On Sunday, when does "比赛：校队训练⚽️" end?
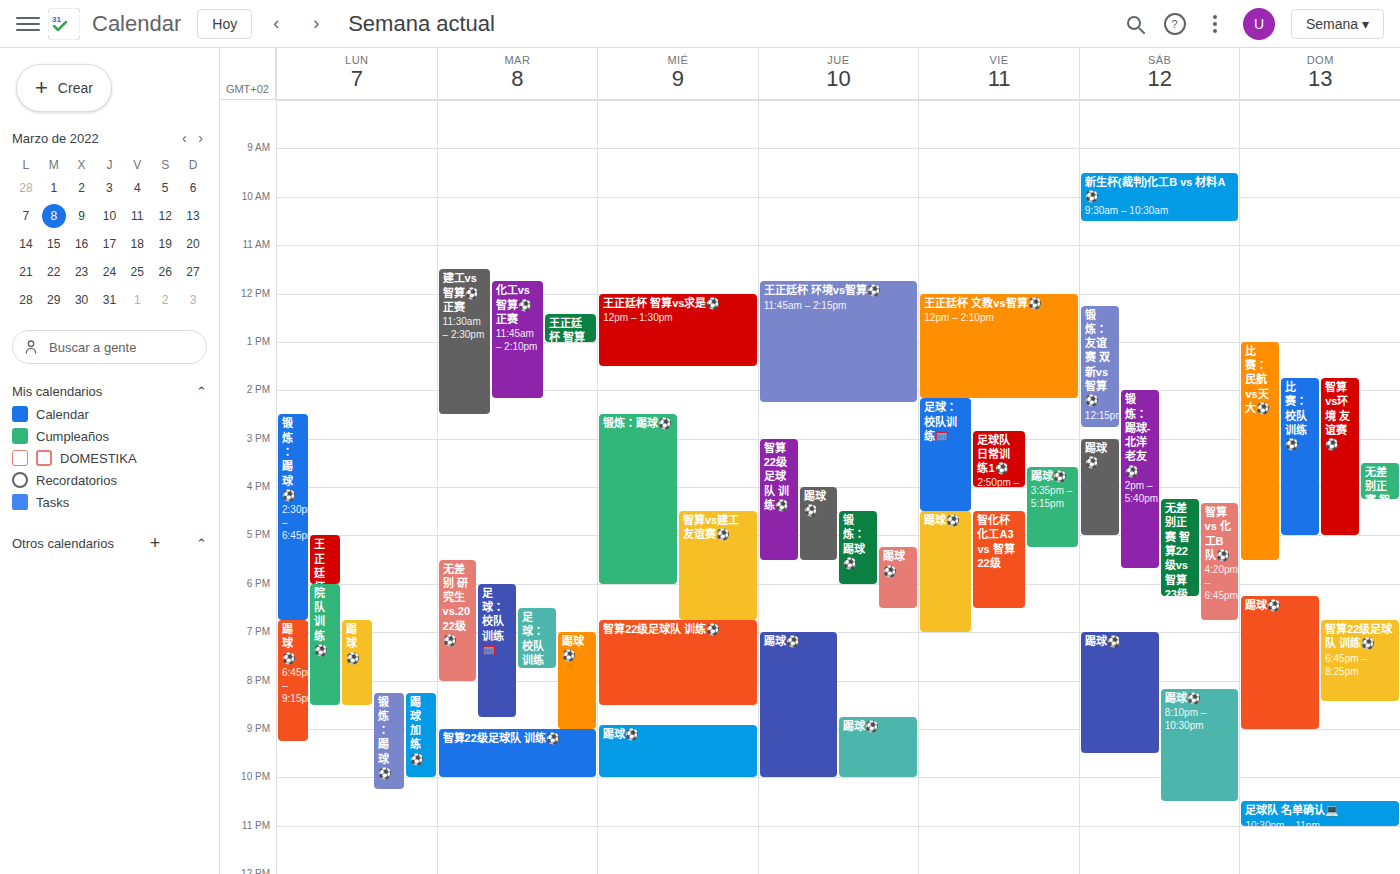
5:00 PM